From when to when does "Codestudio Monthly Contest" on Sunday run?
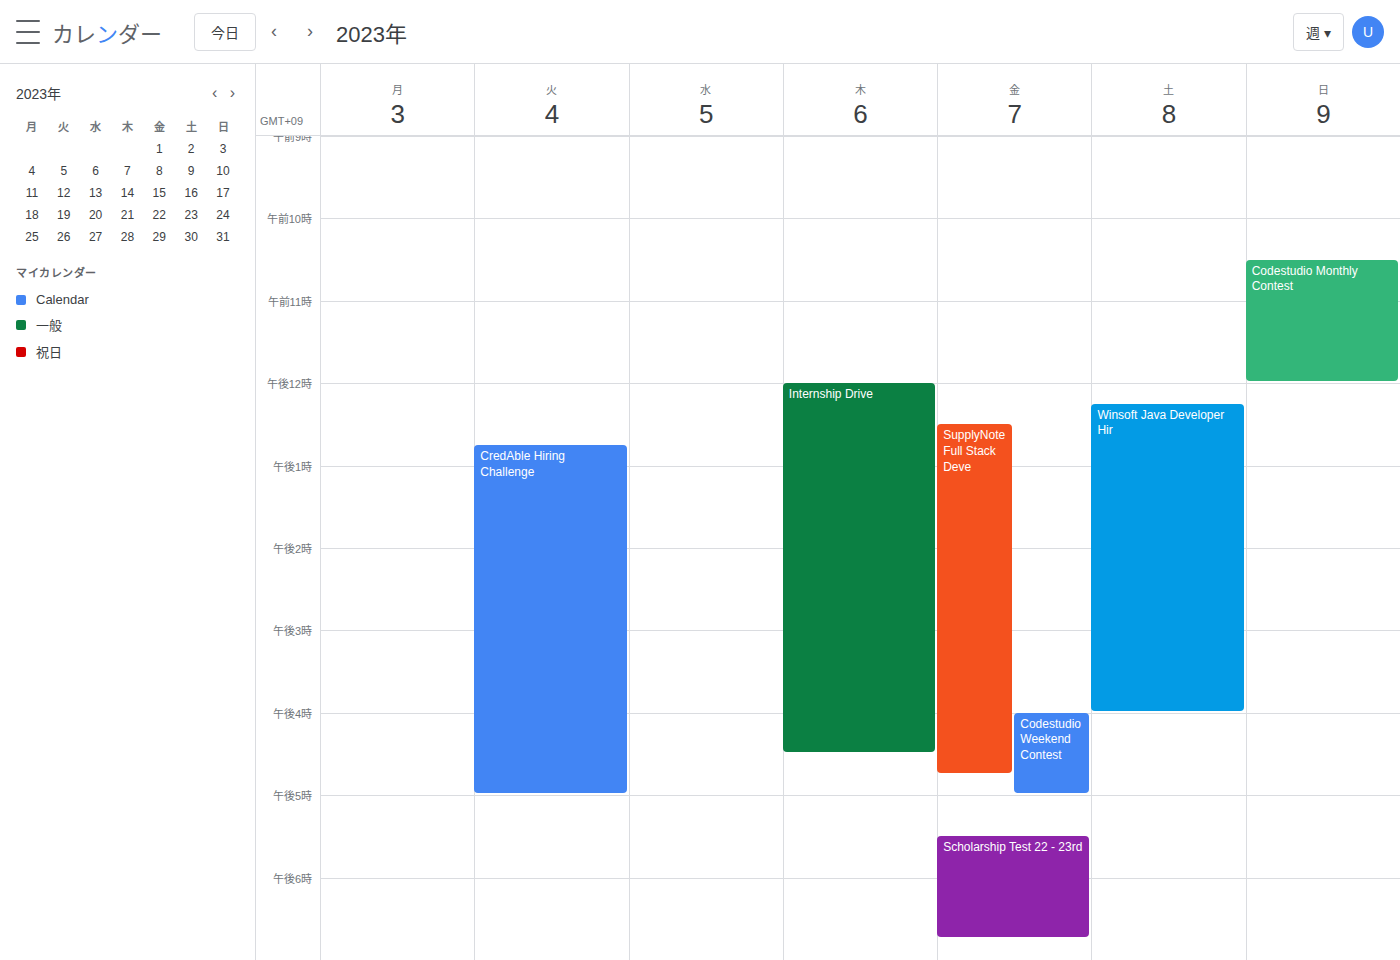
10:30 AM to 12:00 PM